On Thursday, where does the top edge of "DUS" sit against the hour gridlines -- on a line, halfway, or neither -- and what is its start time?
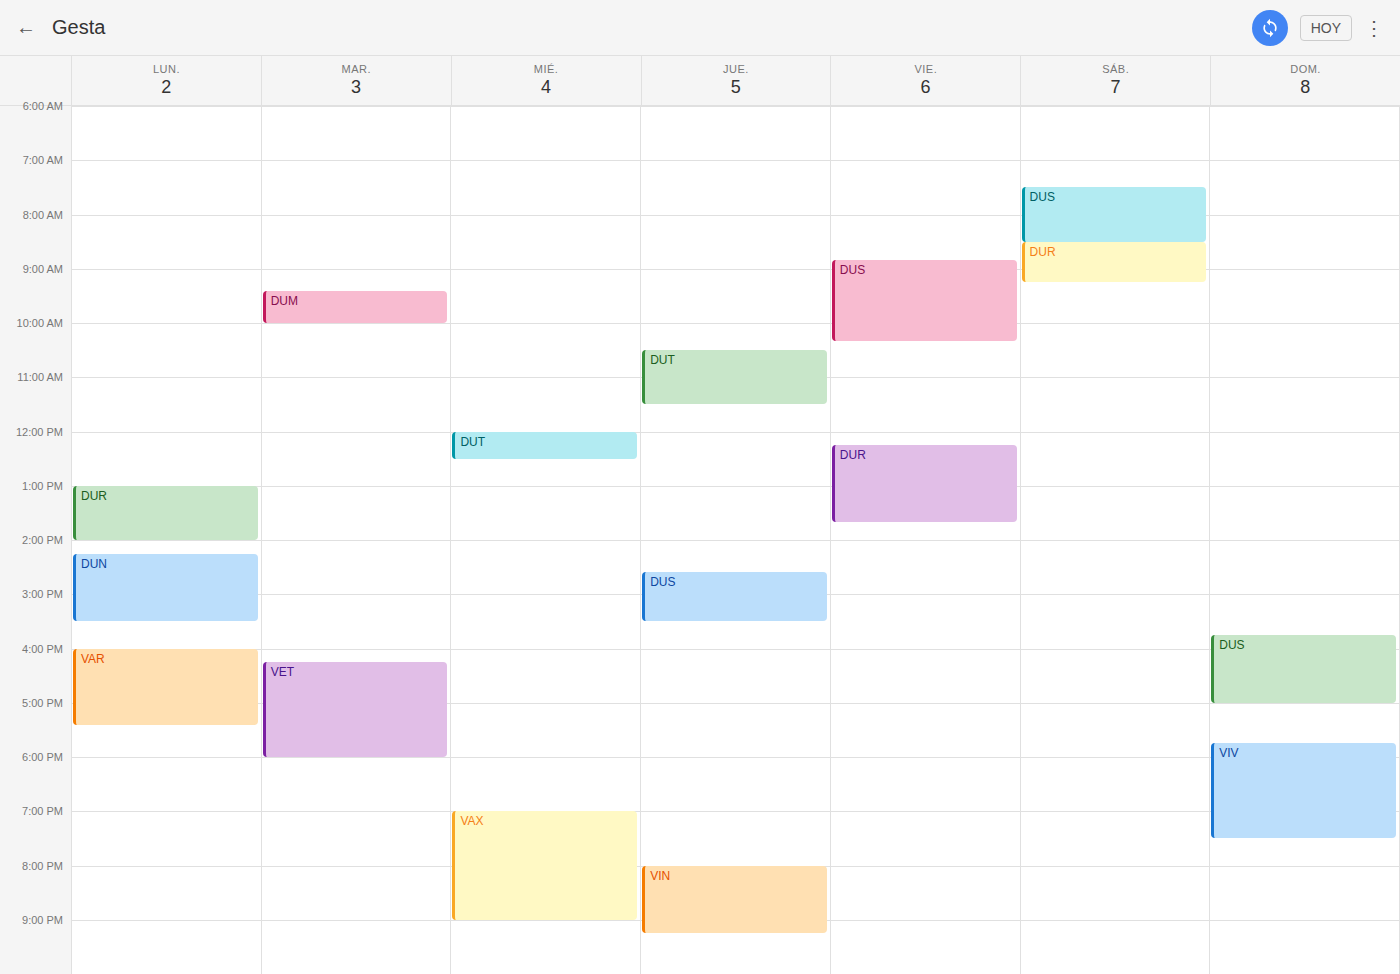
14:35 -- neither: 35 minutes below the 14:00 line and 25 minutes above the 15:00 line.